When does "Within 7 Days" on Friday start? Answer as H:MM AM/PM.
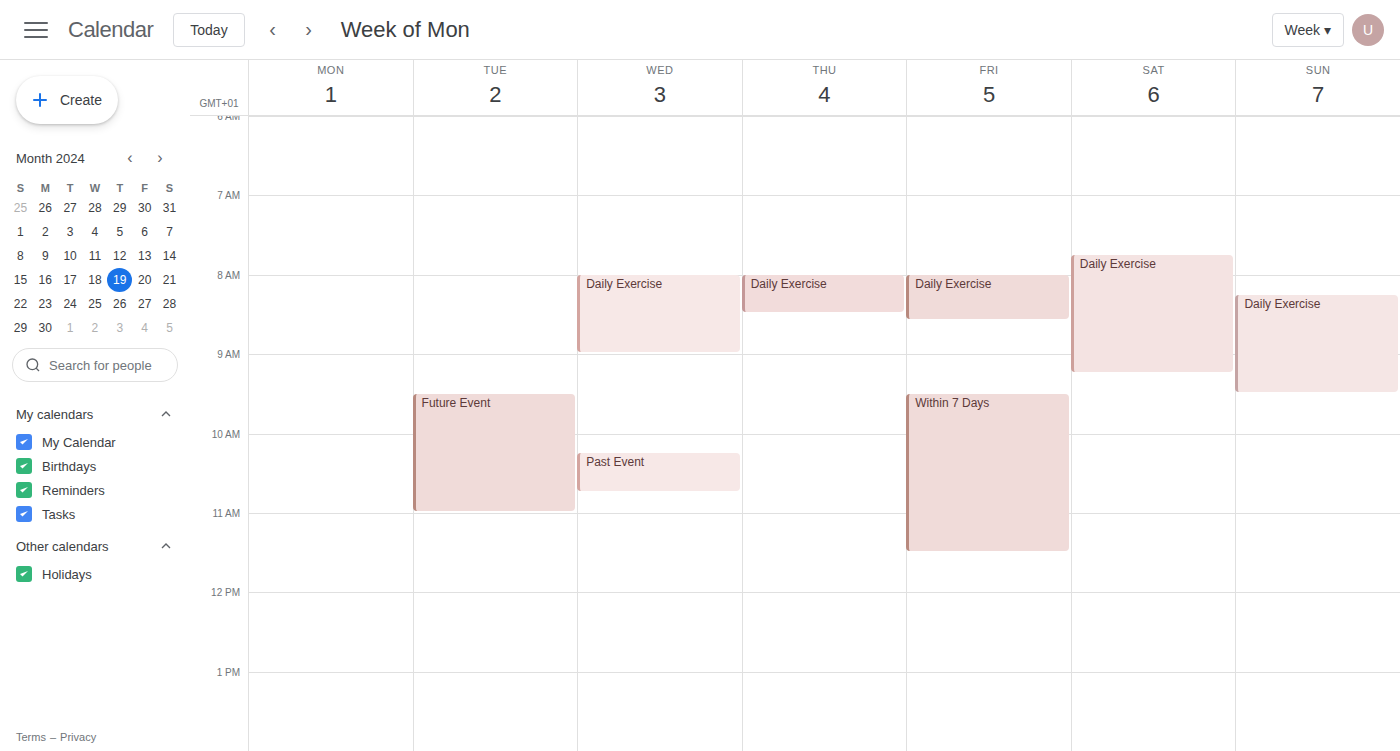
9:30 AM